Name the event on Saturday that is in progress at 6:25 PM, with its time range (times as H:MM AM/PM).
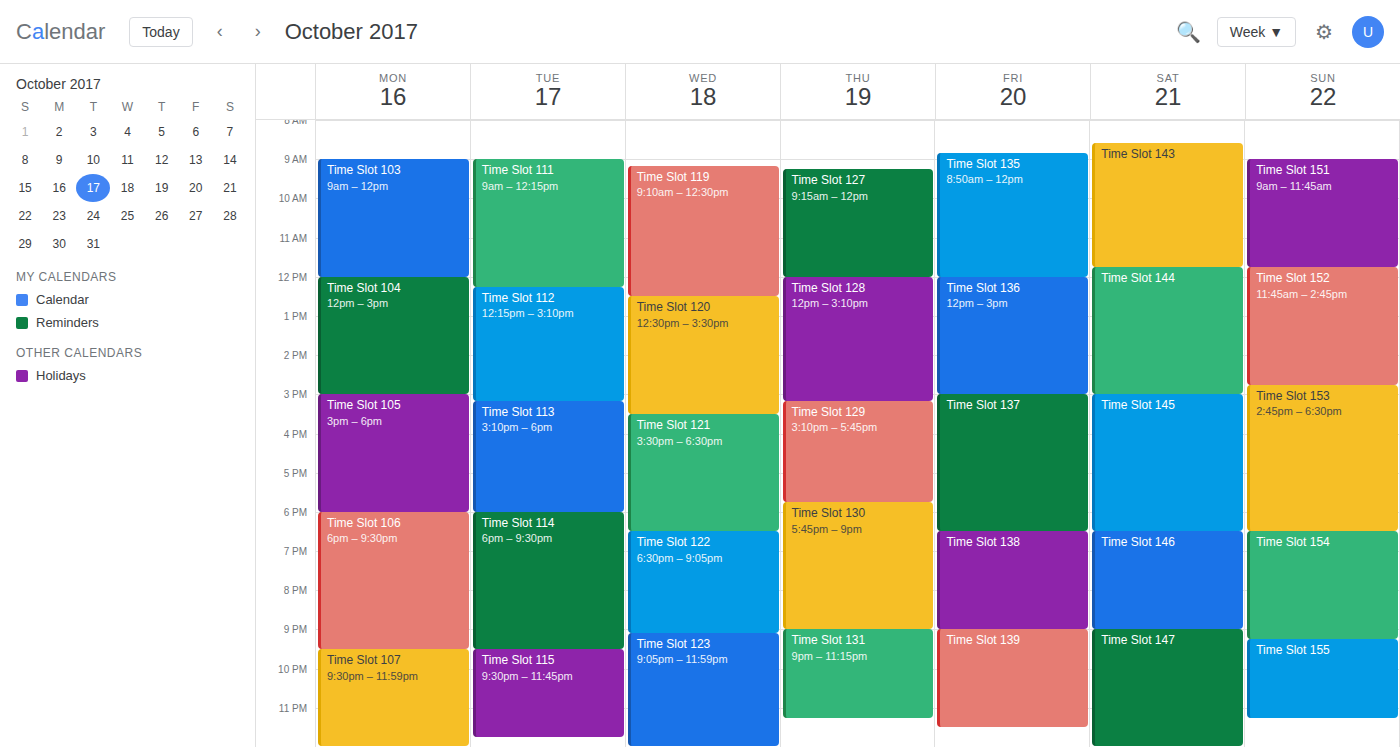
"Time Slot 145", 3:00 PM to 6:30 PM